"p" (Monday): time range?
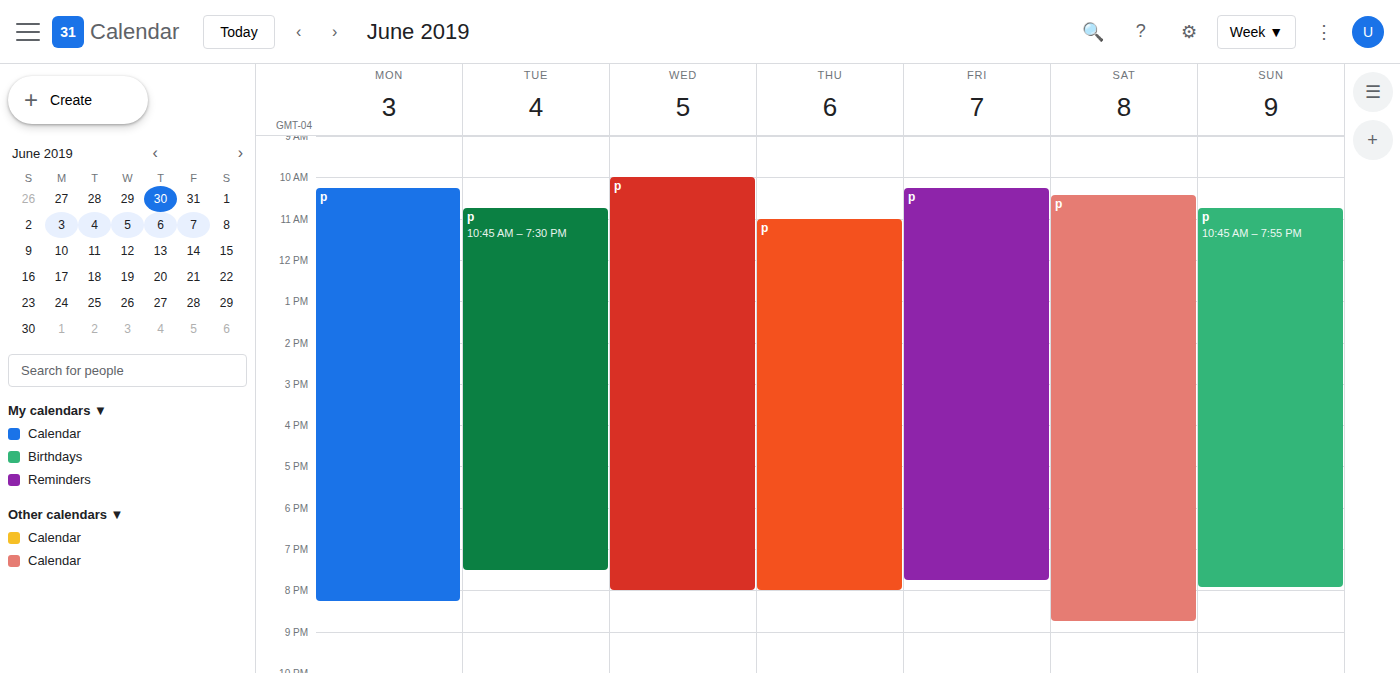
10:15 AM to 8:15 PM